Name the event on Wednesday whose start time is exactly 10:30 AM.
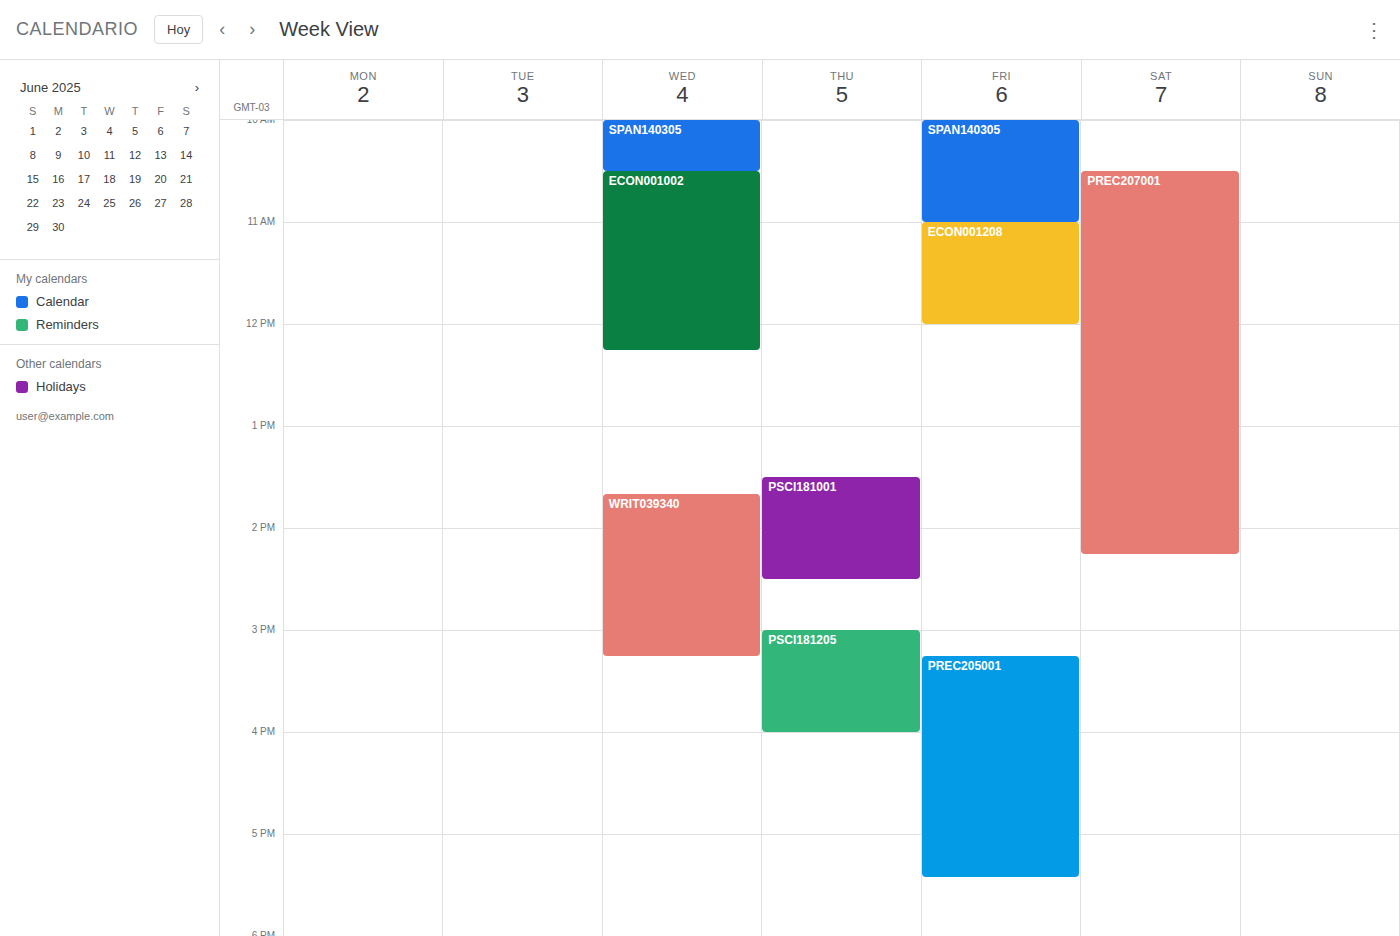
"ECON001002"